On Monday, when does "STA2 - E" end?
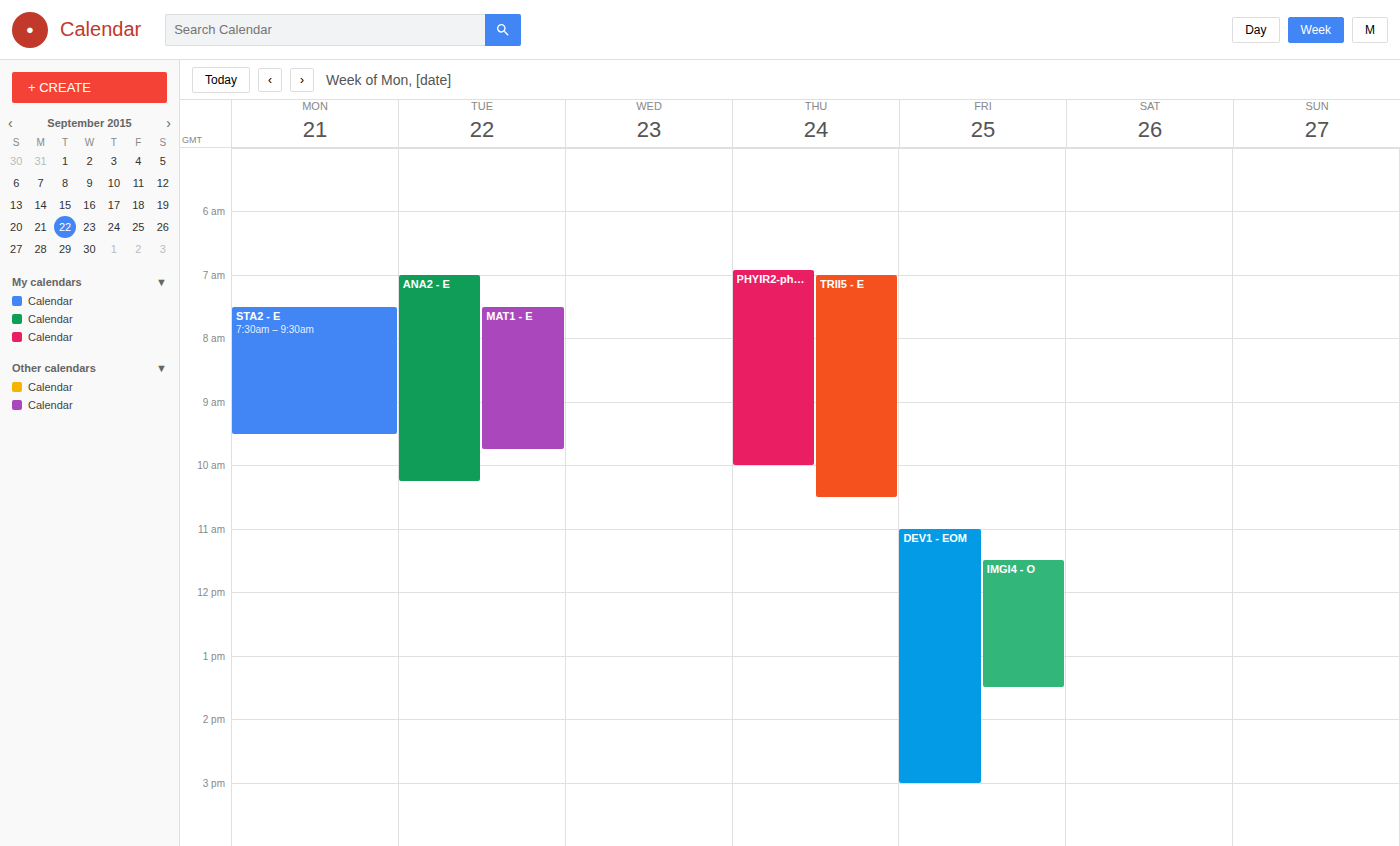
9:30 AM